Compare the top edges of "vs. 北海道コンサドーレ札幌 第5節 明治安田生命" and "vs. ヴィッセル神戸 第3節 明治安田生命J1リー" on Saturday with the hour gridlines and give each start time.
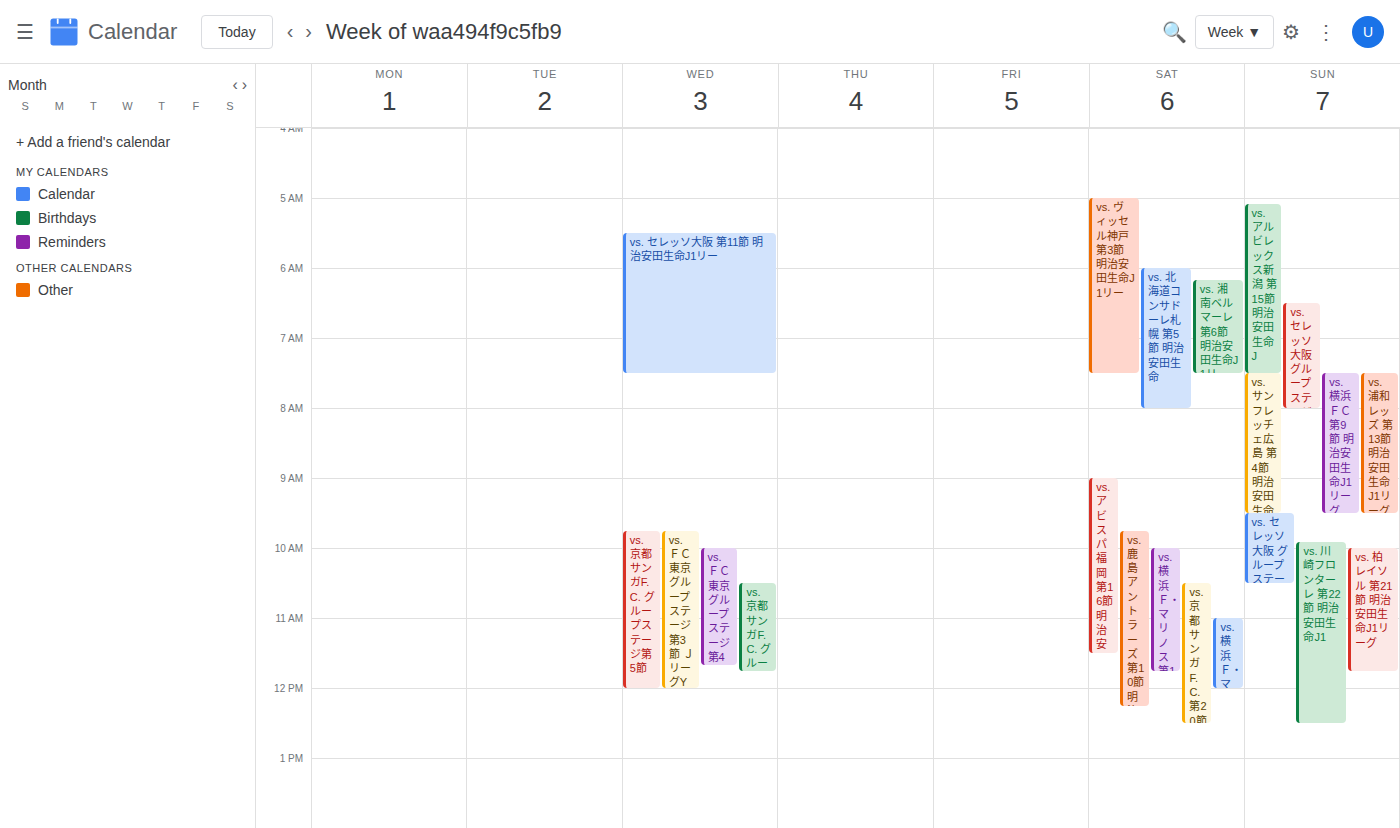
"vs. 北海道コンサドーレ札幌 第5節 明治安田生命": 6:00 AM, exactly on the 6 AM line. "vs. ヴィッセル神戸 第3節 明治安田生命J1リー": 5:00 AM, exactly on the 5 AM line.